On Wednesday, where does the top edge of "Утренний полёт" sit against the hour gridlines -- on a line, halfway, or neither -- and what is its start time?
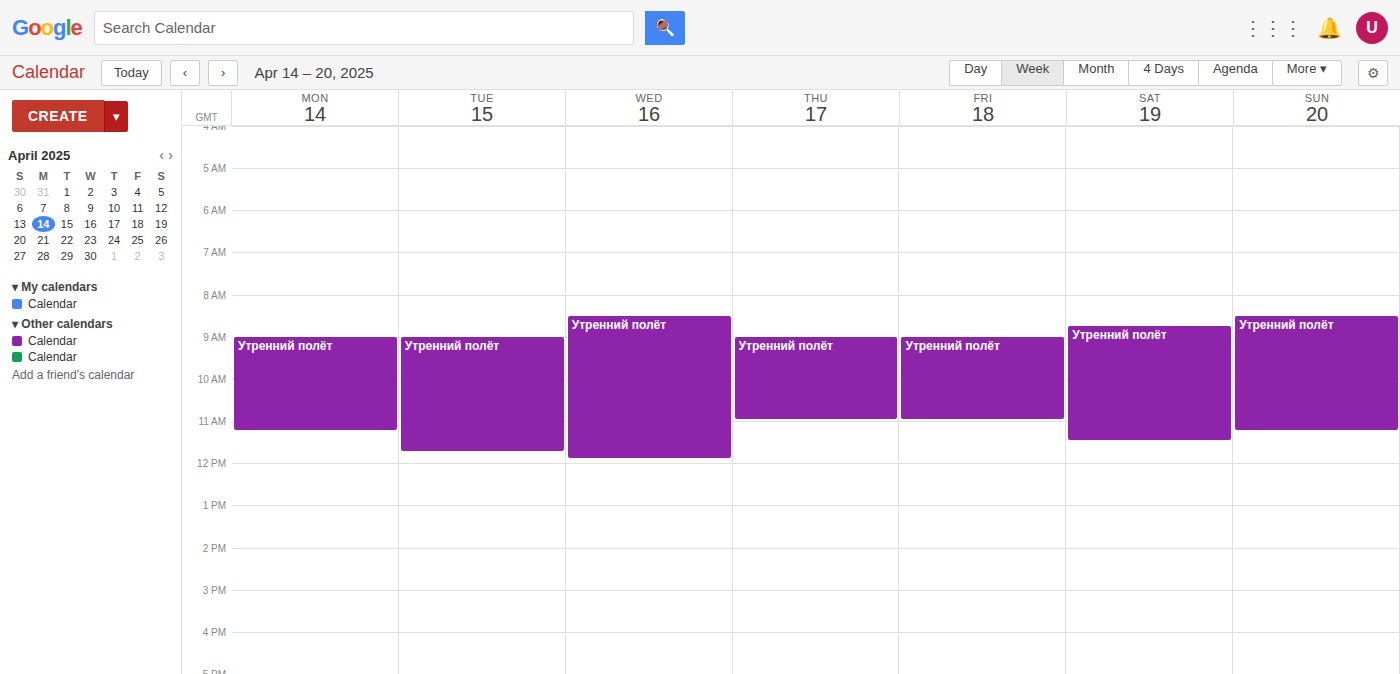
8:30 AM -- halfway between the 8 AM and 9 AM lines.